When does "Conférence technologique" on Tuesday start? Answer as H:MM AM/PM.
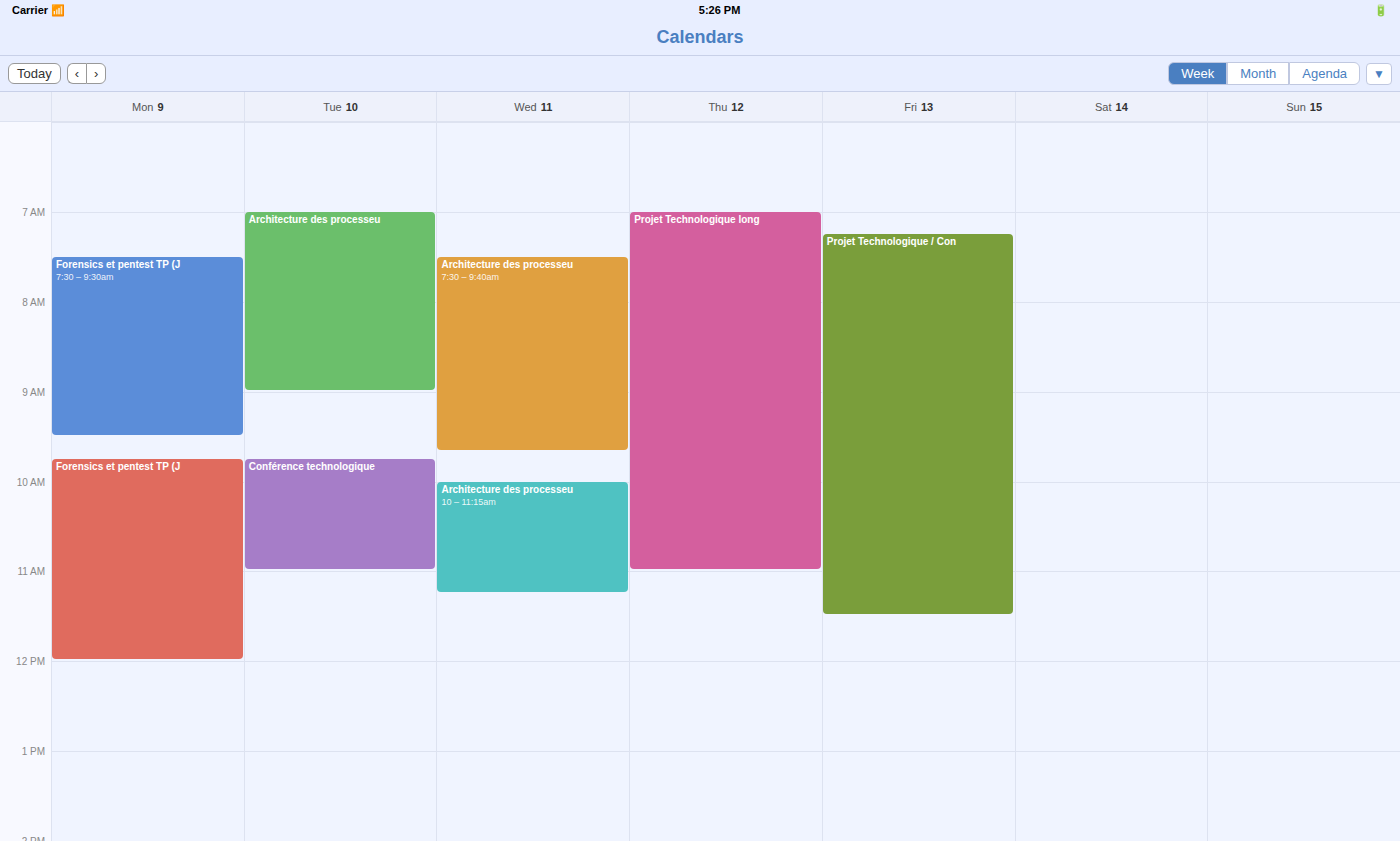
9:45 AM